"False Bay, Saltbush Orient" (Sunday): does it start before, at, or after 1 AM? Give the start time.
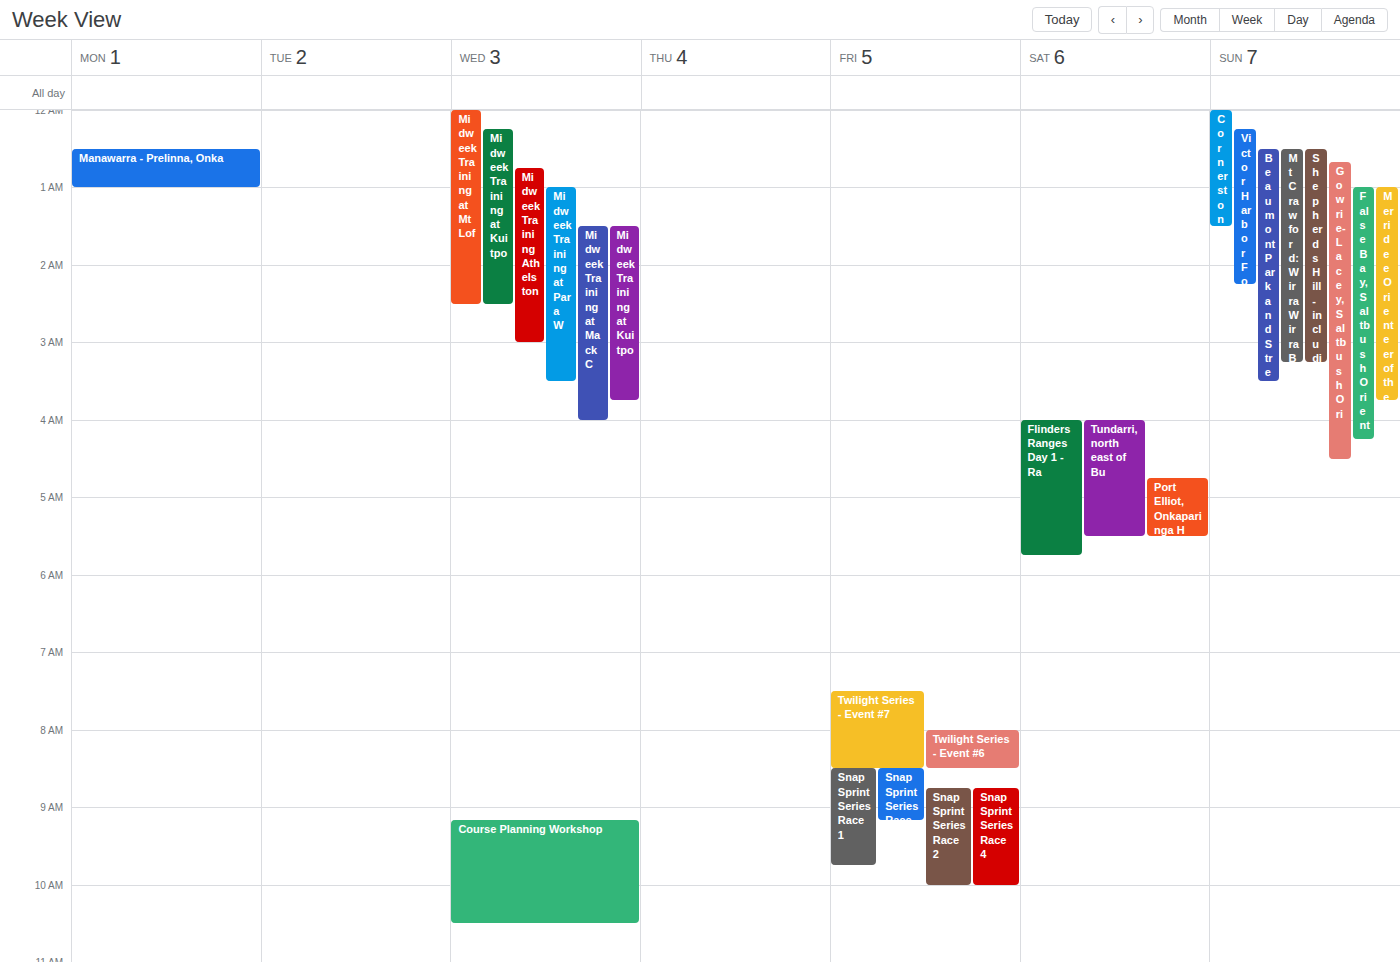
1:00 AM -- exactly at 1 AM, on the 1 AM line.